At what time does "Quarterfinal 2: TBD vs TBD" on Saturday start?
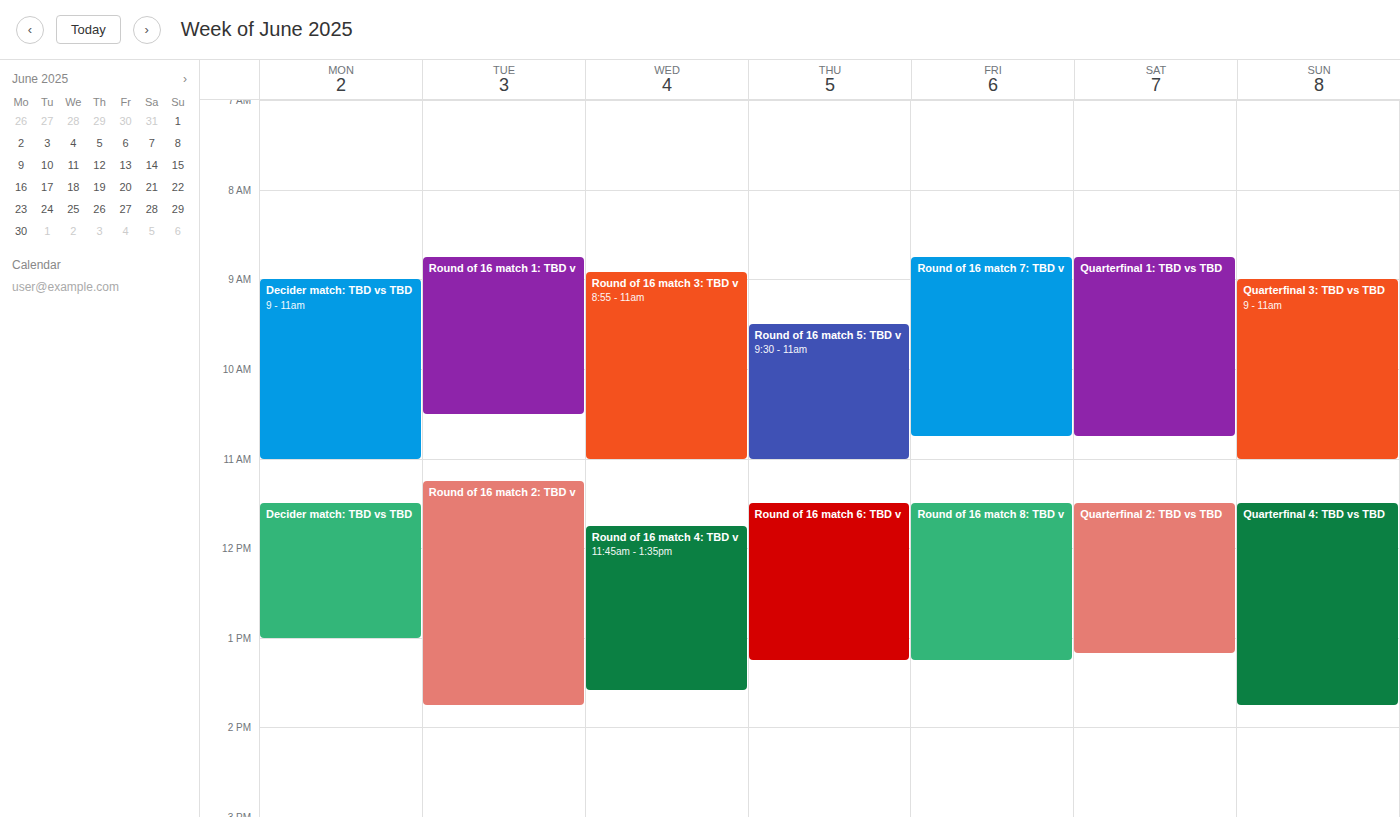
11:30 AM